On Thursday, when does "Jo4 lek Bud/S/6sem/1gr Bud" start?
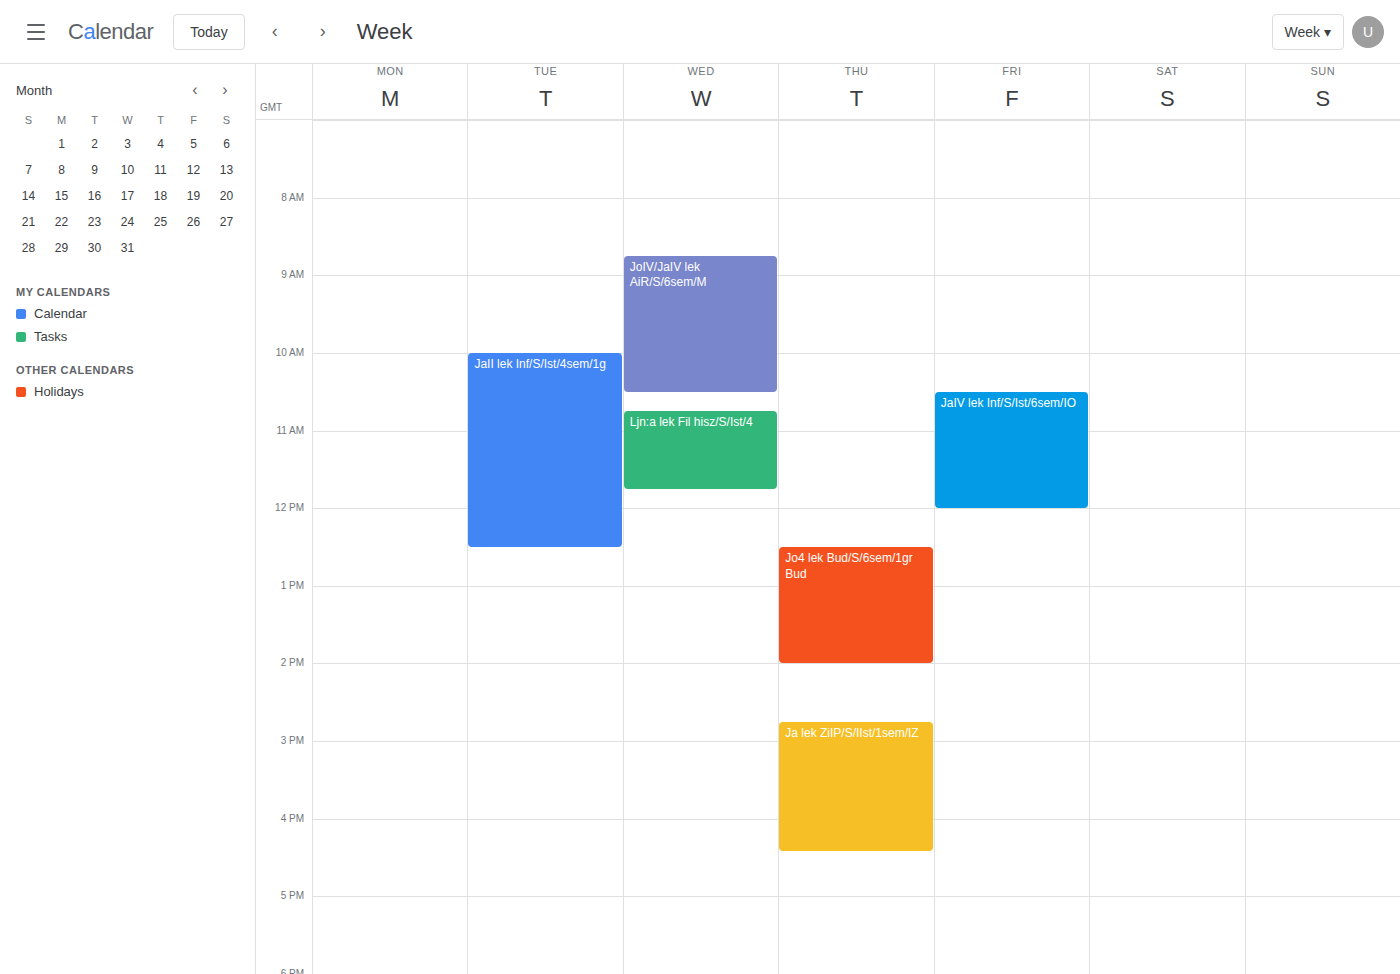
12:30 PM